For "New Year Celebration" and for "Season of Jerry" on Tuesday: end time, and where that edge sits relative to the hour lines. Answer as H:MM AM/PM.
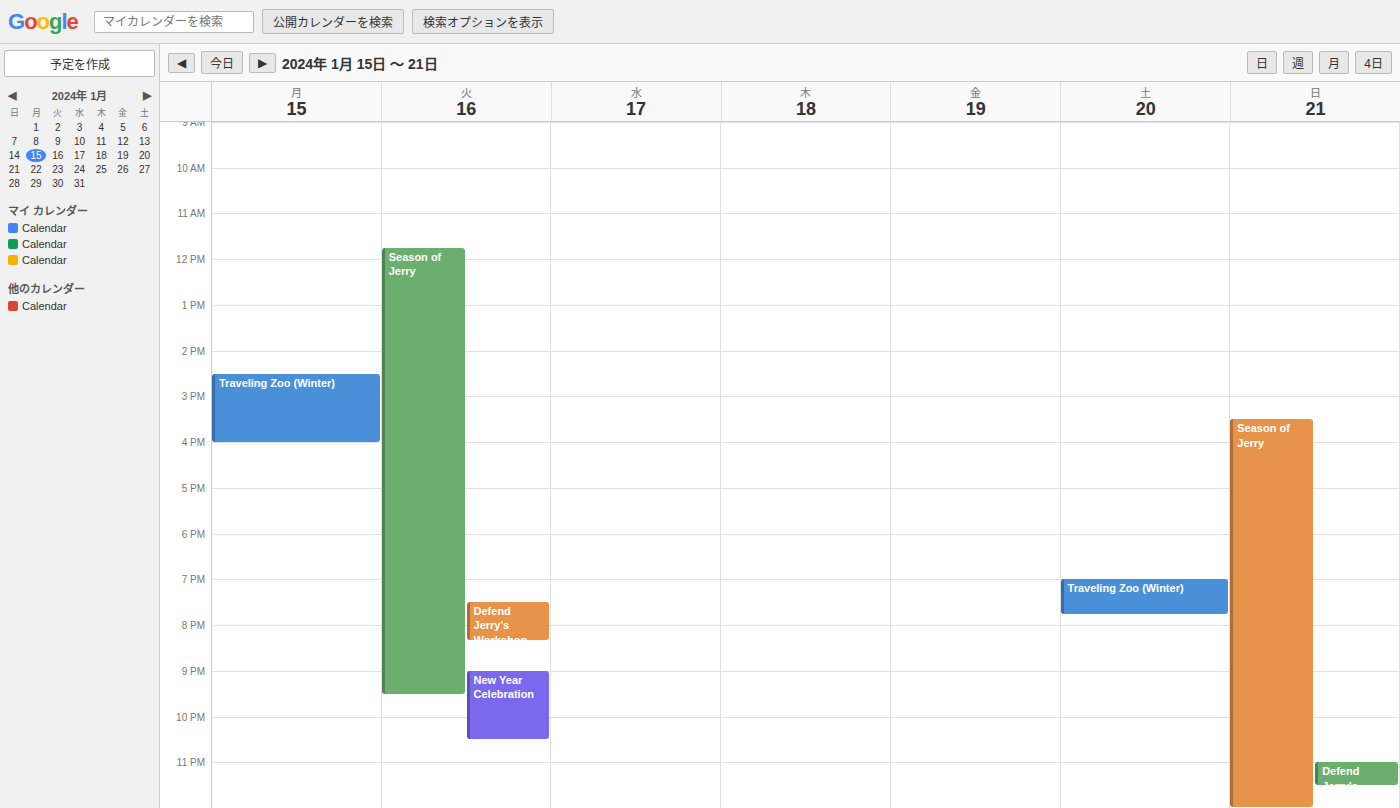
"New Year Celebration": 10:30 PM, halfway between the 10 PM and 11 PM lines. "Season of Jerry": 9:30 PM, halfway between the 9 PM and 10 PM lines.